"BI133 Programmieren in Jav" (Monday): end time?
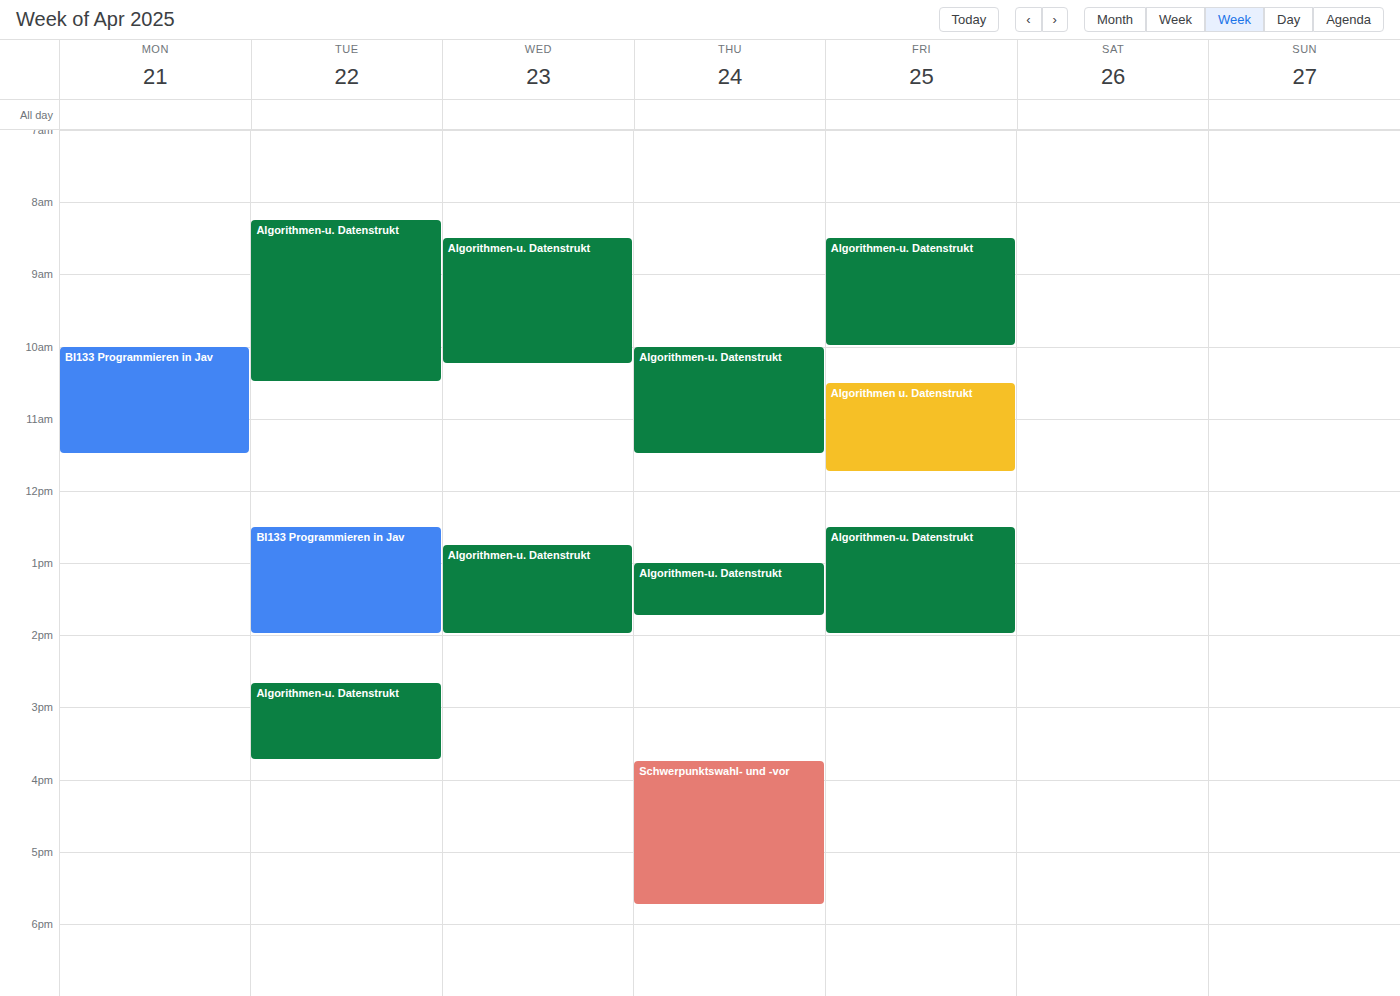
11:30 AM